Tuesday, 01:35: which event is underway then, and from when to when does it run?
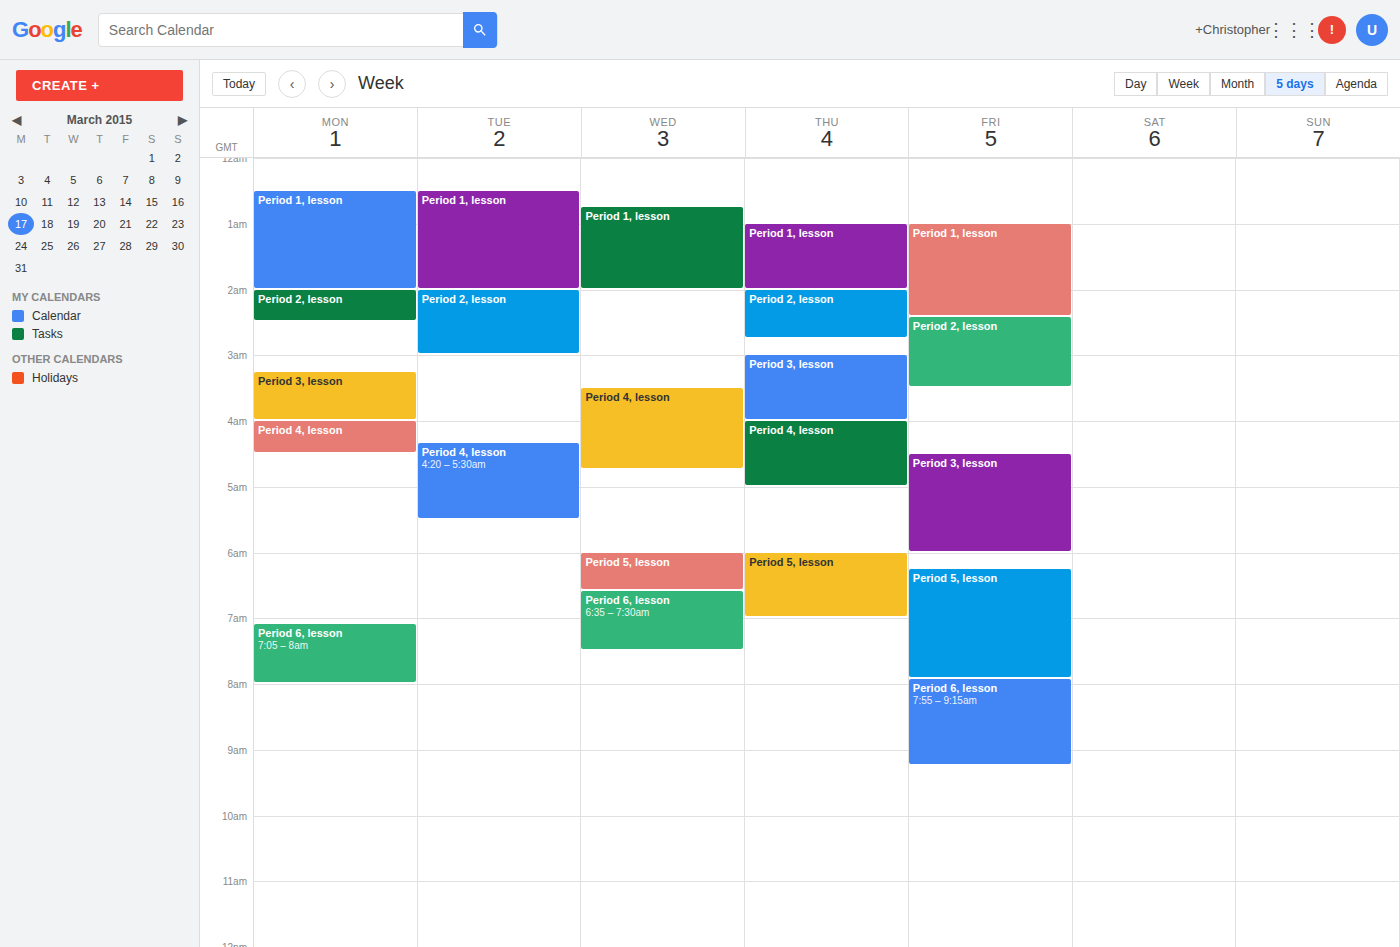
"Period 1, lesson", 00:30 to 02:00